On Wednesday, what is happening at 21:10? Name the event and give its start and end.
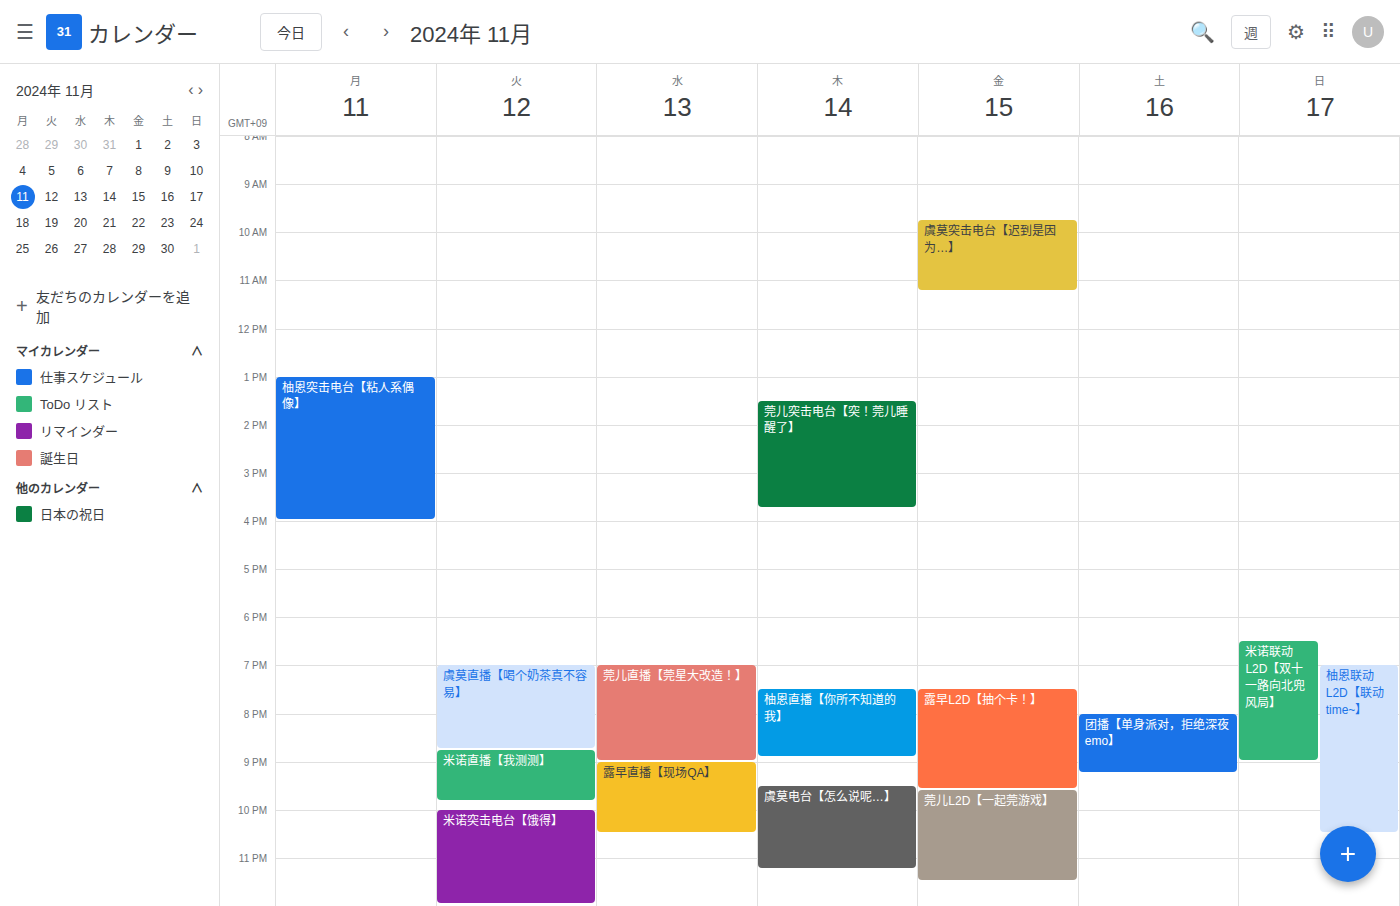
"露早直播【现场QA】", 21:00 to 22:30